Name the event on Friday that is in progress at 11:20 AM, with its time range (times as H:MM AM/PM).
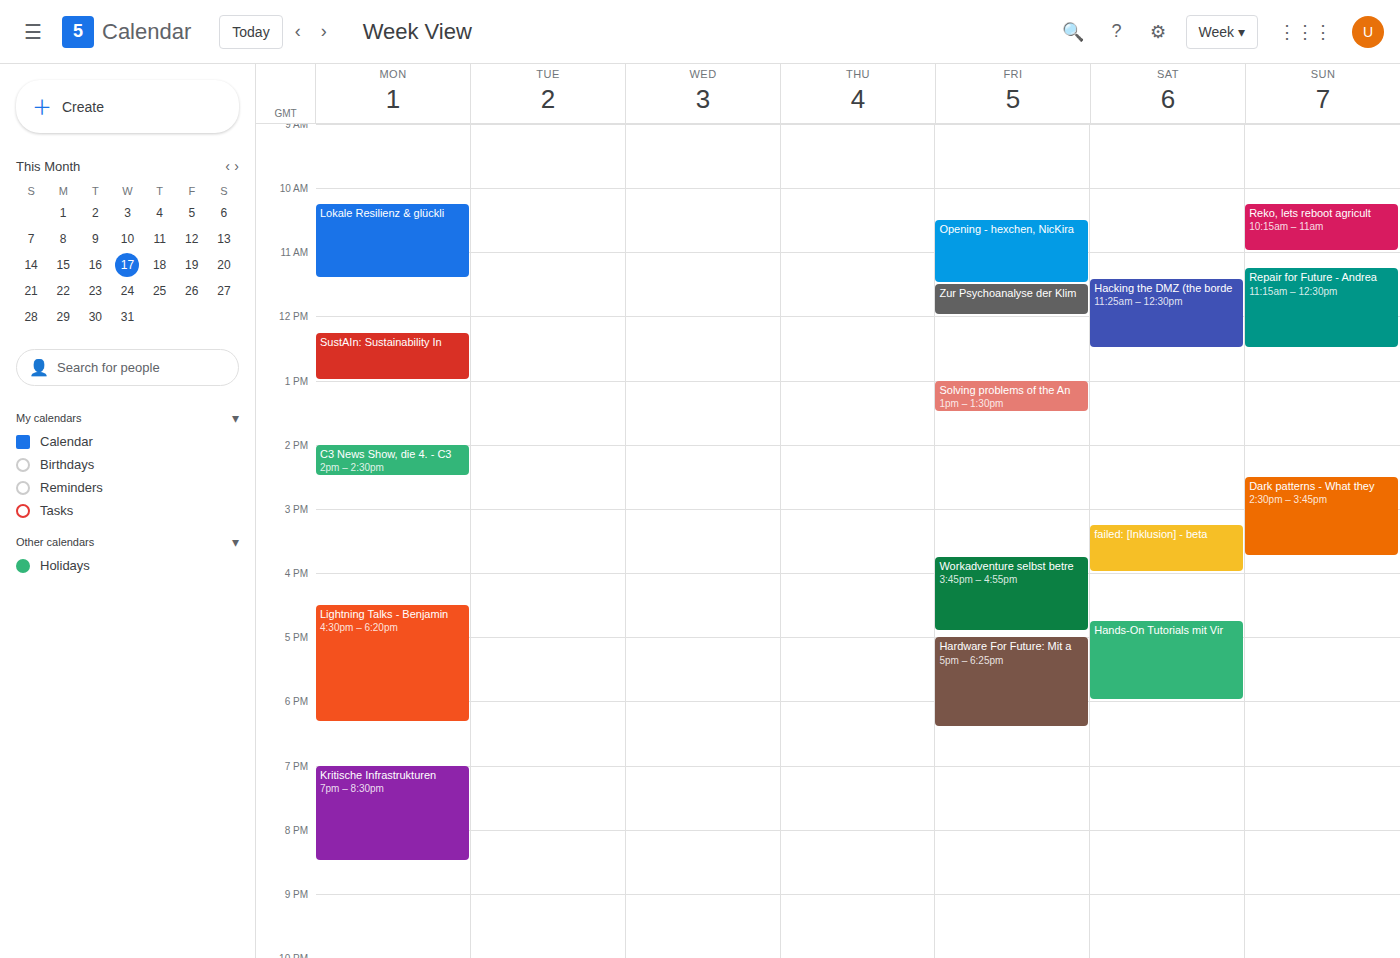
"Opening - hexchen, NicKira", 10:30 AM to 11:30 AM